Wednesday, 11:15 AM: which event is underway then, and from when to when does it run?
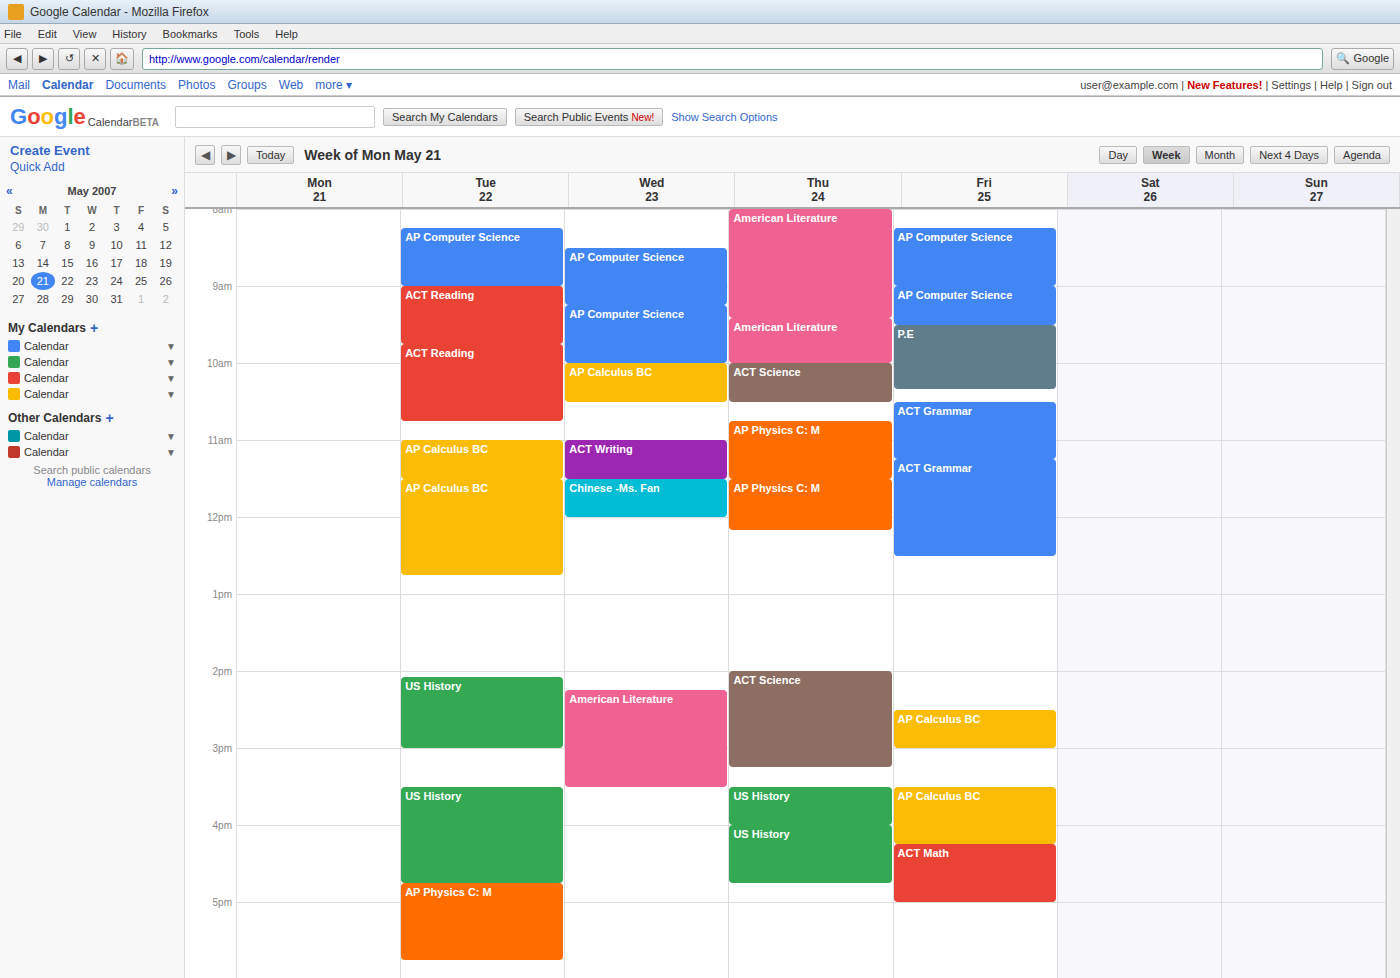
"ACT Writing", 11:00 AM to 11:30 AM